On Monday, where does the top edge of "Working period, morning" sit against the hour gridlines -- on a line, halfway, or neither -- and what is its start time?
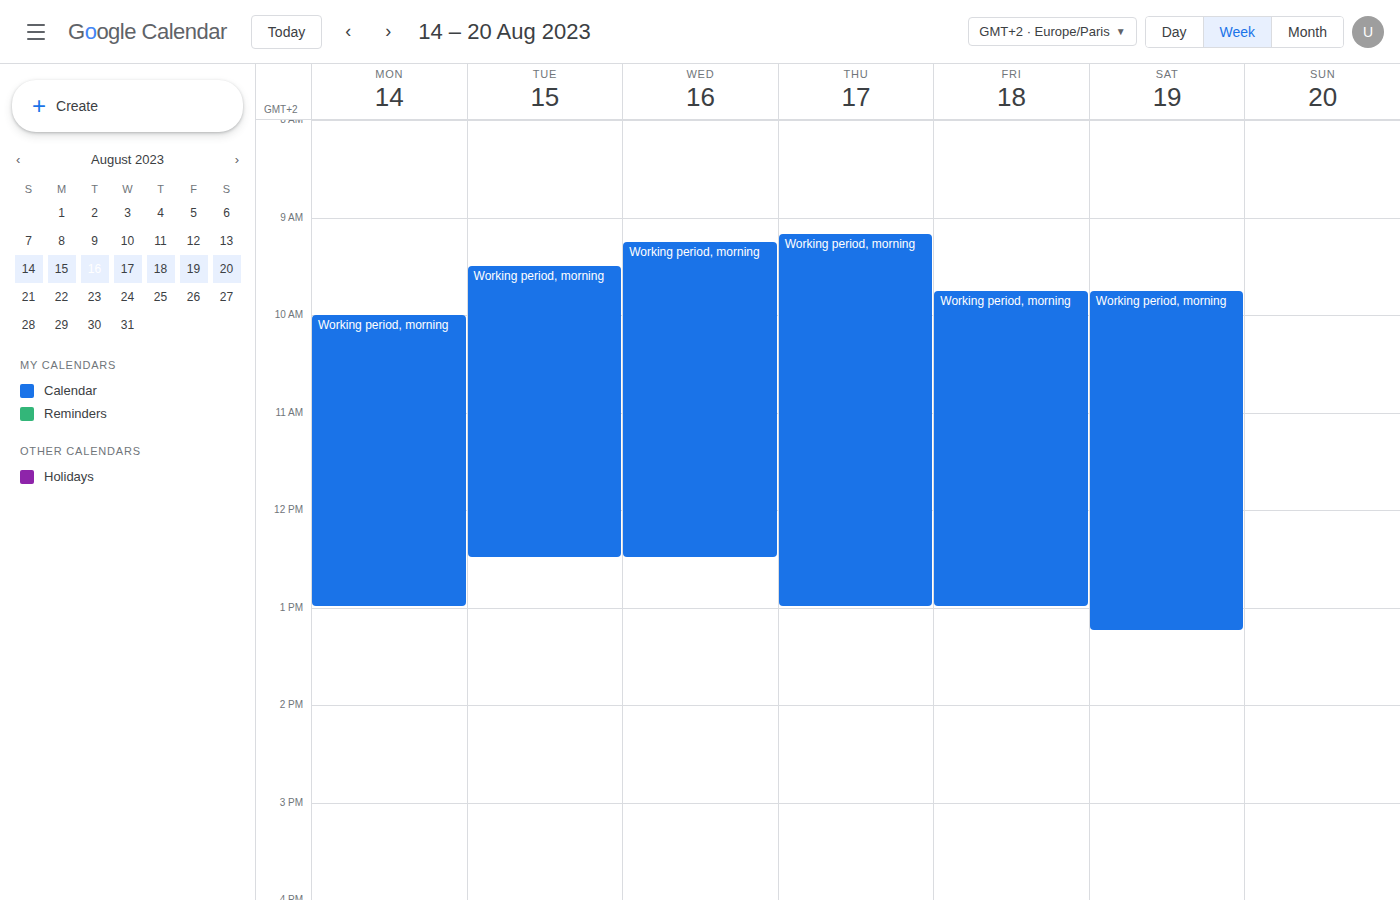
10:00 AM -- exactly on the 10 AM line.